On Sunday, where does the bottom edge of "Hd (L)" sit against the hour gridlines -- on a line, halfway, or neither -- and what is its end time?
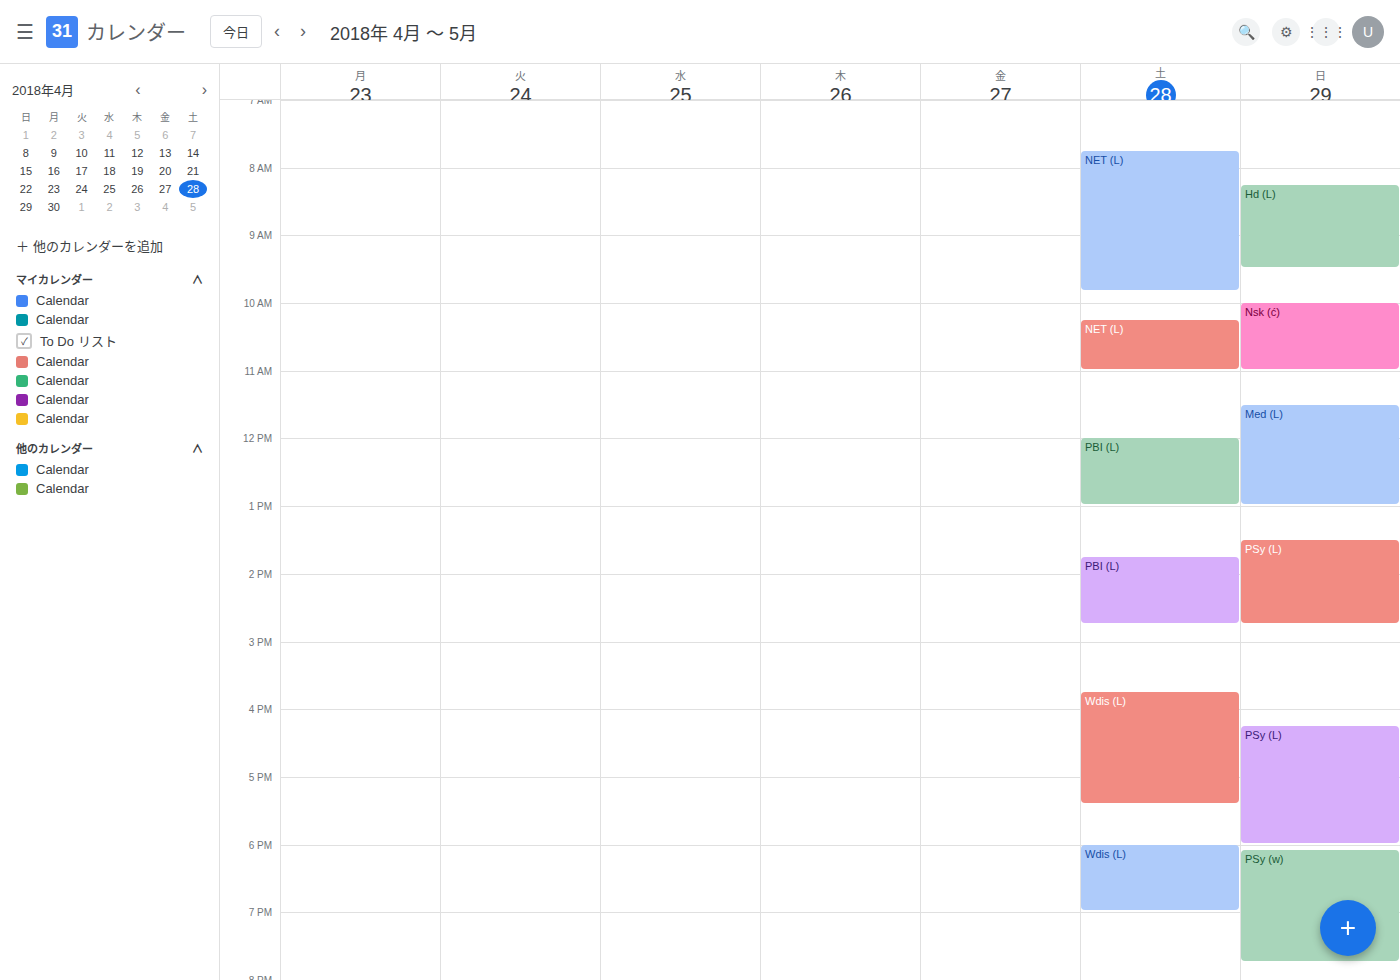
9:30 AM -- halfway between the 9 AM and 10 AM lines.